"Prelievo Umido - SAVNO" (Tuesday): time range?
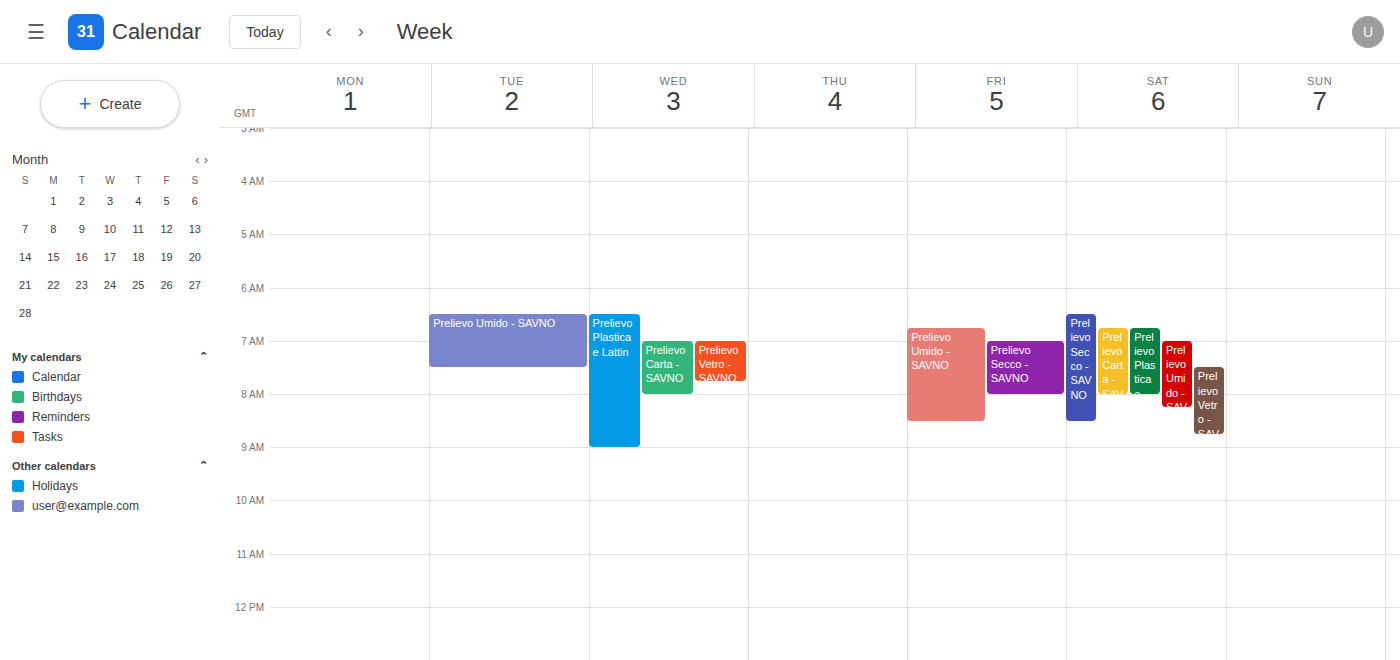
6:30 AM to 7:30 AM